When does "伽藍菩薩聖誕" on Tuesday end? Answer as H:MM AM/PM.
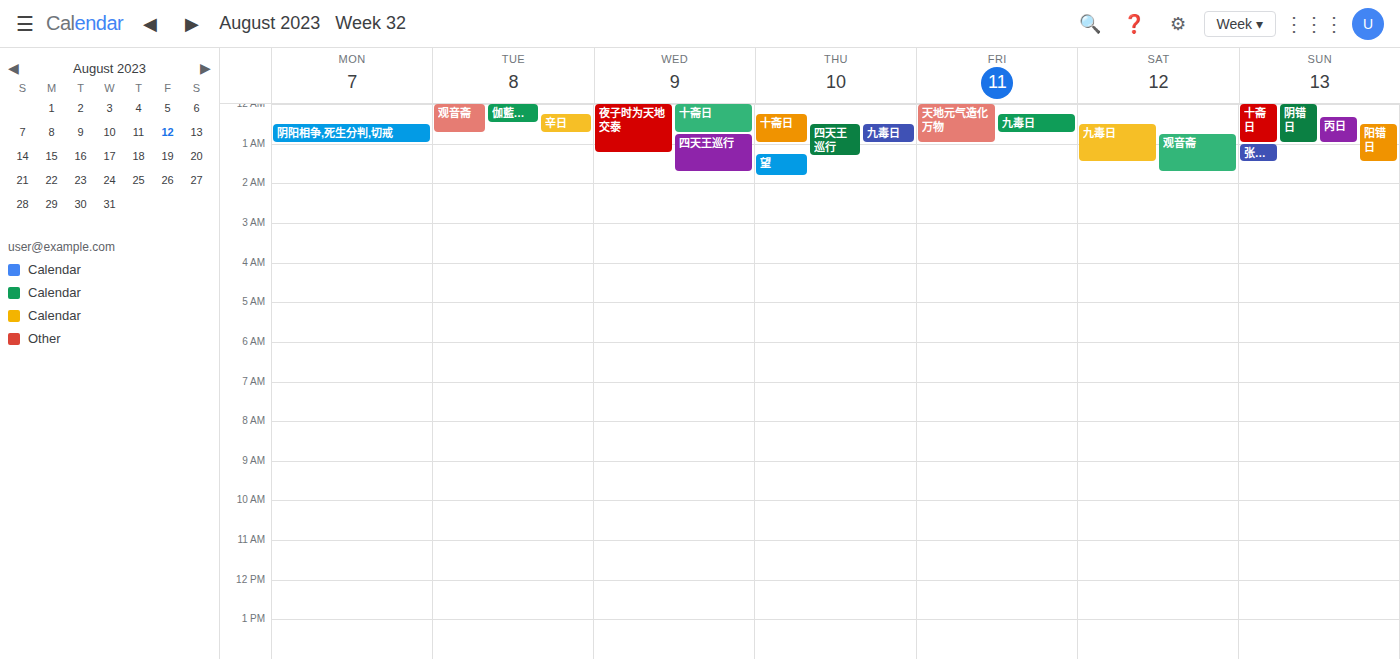
12:30 AM